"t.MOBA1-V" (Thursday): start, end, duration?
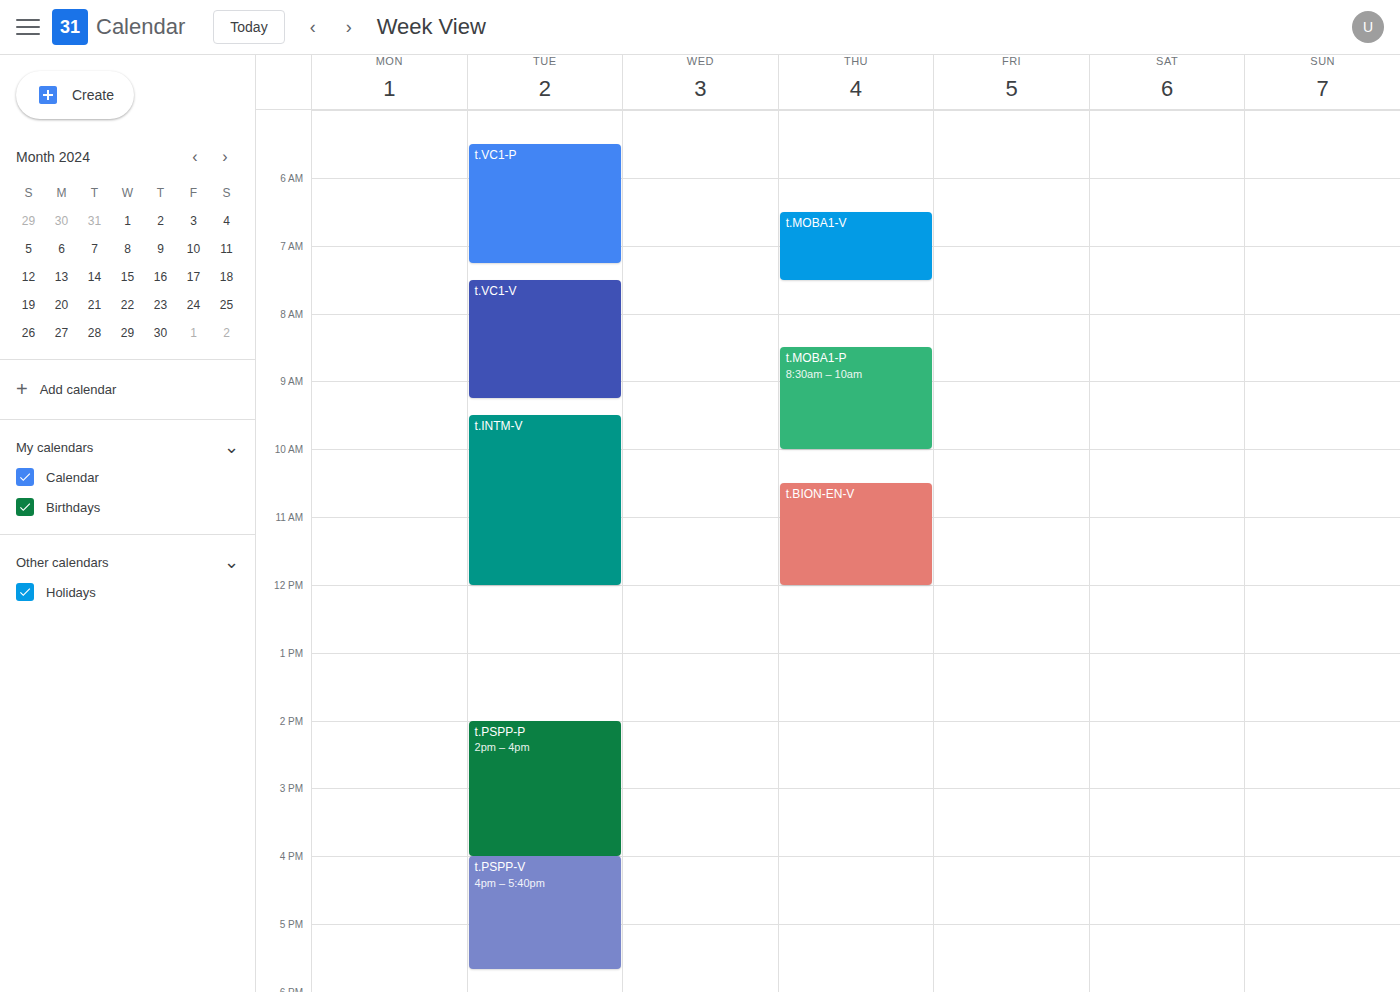
6:30 AM to 7:30 AM, 1 hour